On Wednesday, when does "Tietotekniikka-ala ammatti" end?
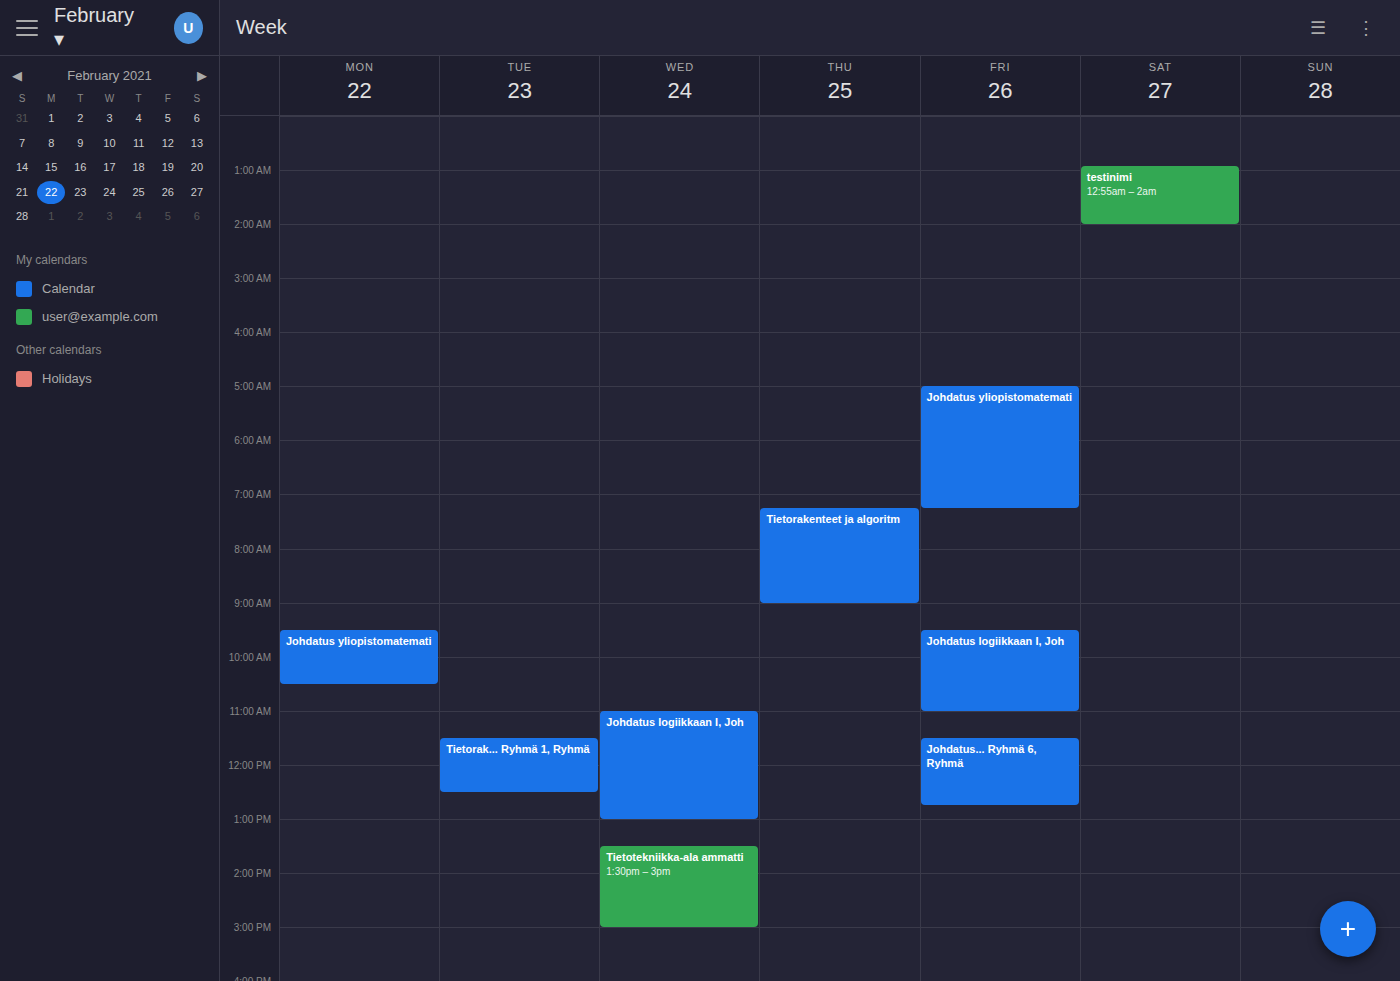
15:00